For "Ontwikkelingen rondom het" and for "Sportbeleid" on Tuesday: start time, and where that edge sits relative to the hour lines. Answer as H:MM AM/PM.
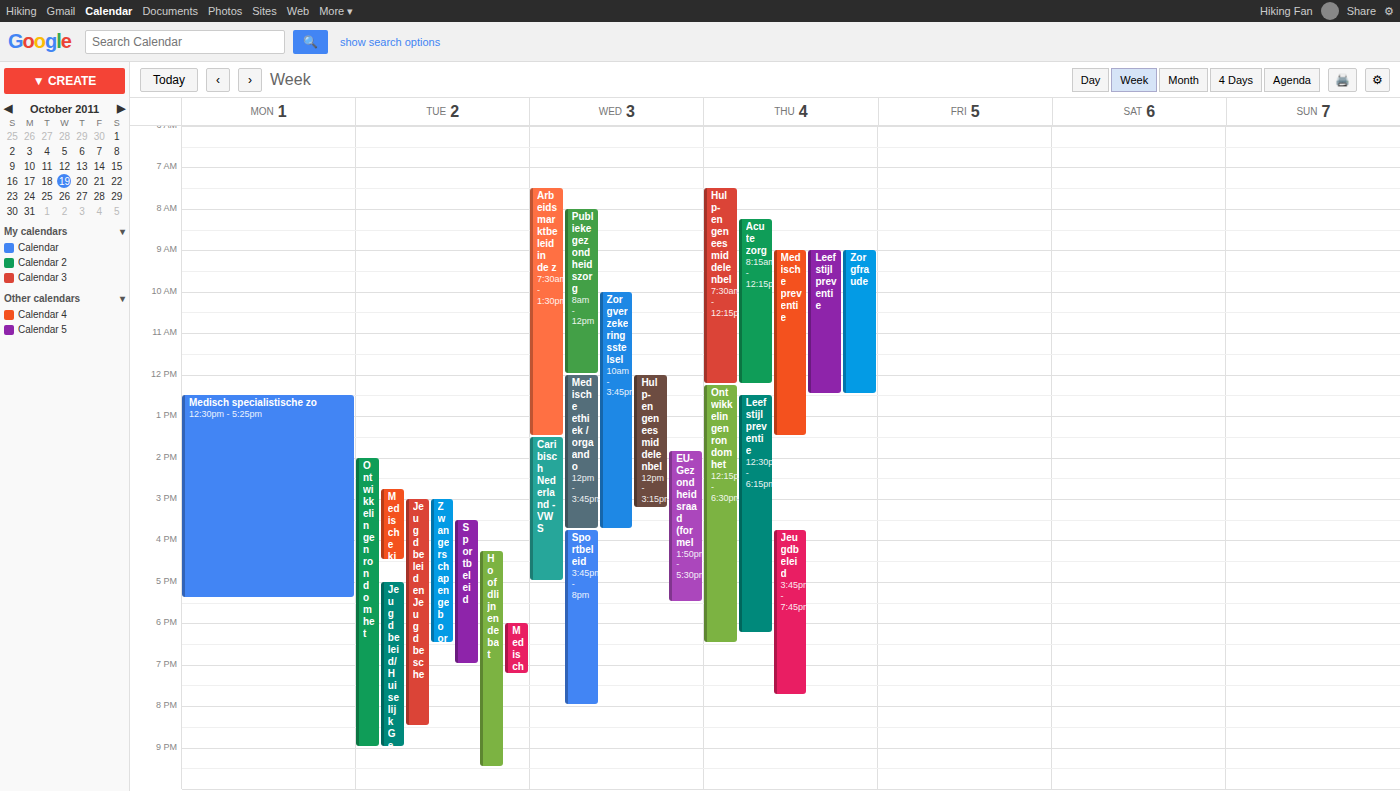
"Ontwikkelingen rondom het": 2:00 PM, exactly on the 2 PM line. "Sportbeleid": 3:30 PM, halfway between the 3 PM and 4 PM lines.